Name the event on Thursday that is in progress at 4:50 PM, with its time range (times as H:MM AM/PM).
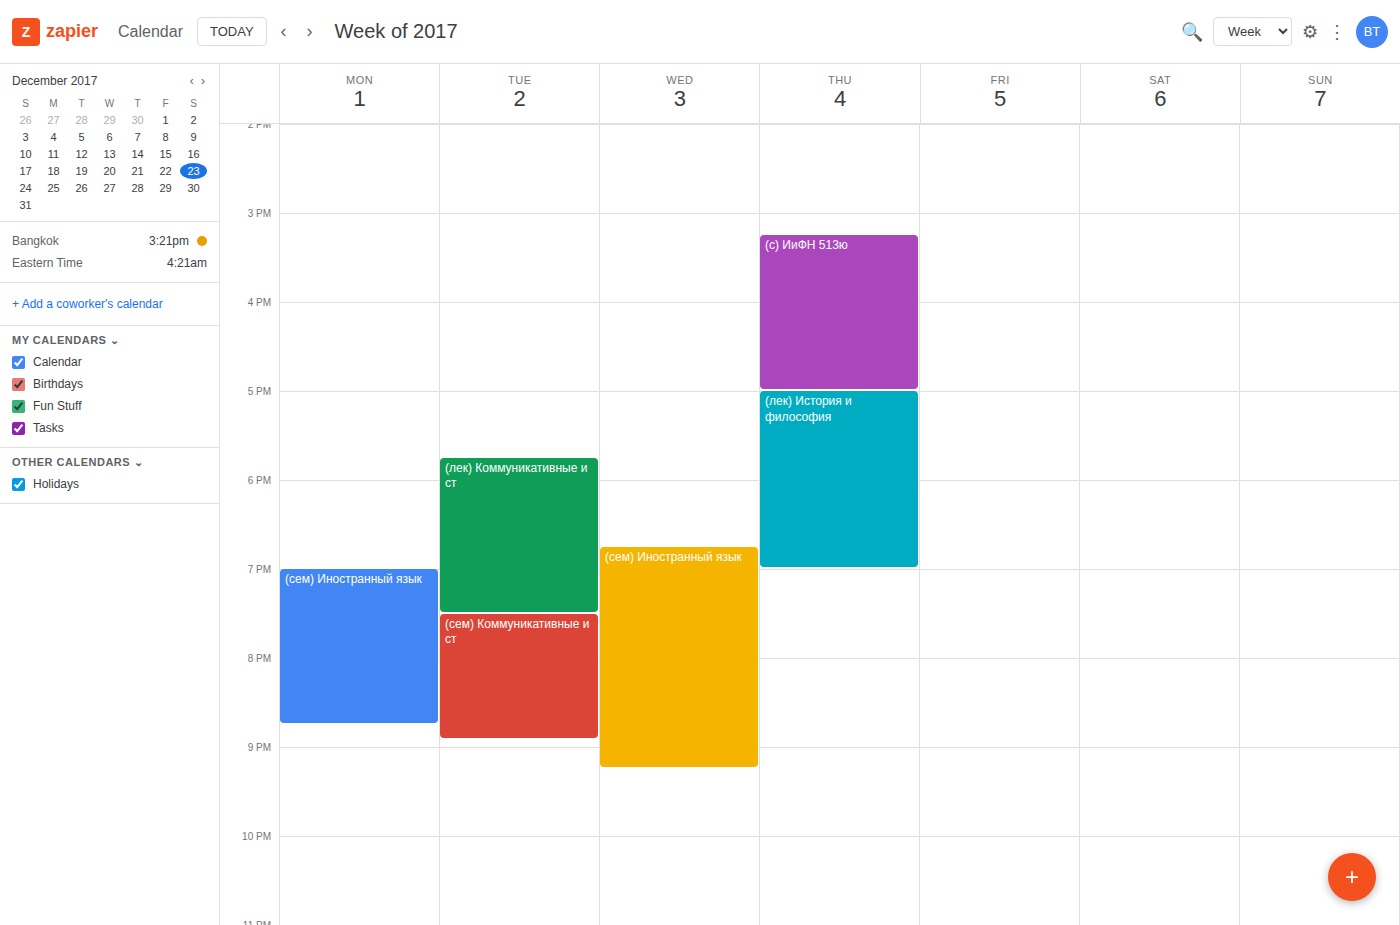
"(с) ИиФН 513ю", 3:15 PM to 5:00 PM